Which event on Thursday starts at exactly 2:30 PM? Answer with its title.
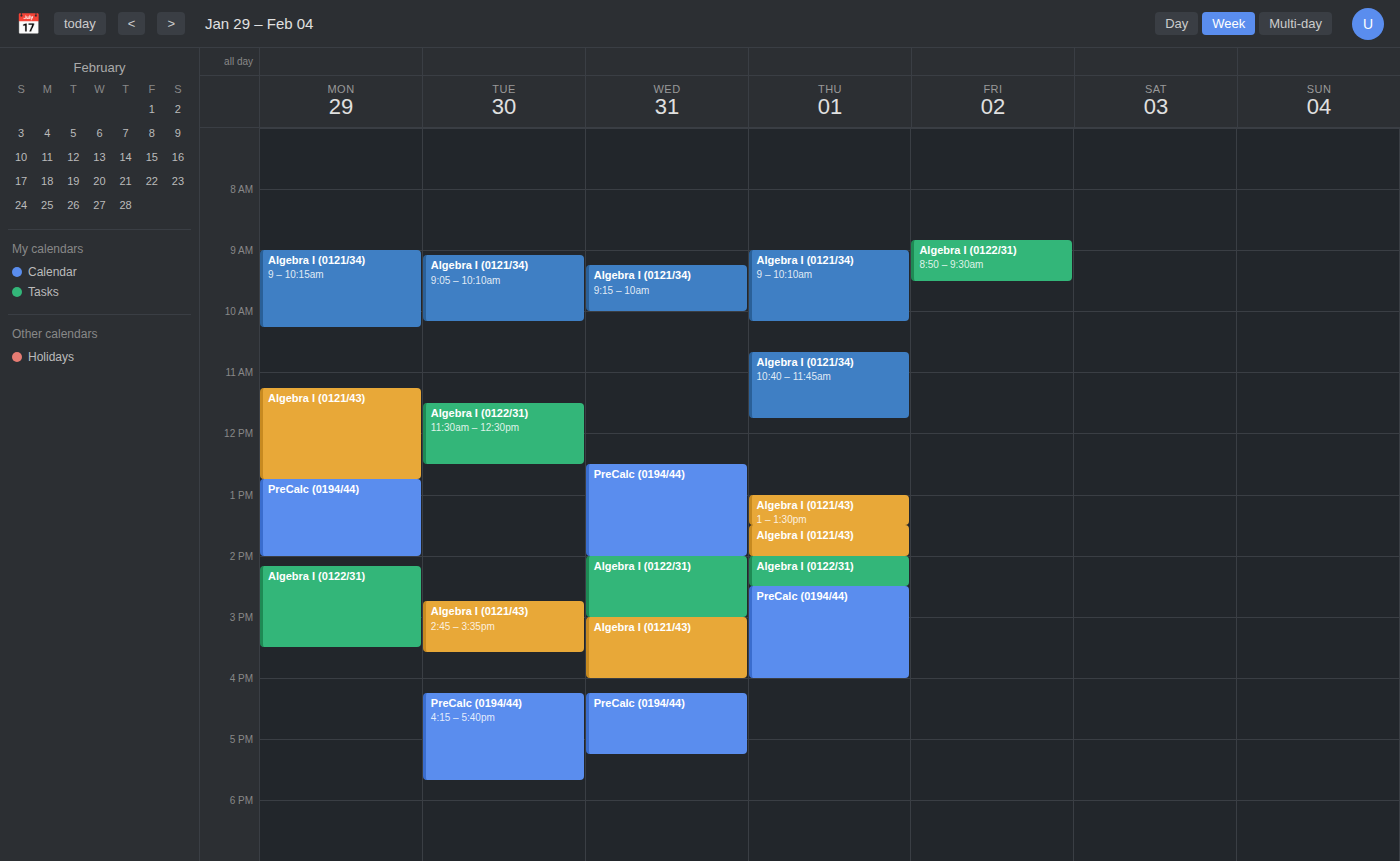
"PreCalc (0194/44)"